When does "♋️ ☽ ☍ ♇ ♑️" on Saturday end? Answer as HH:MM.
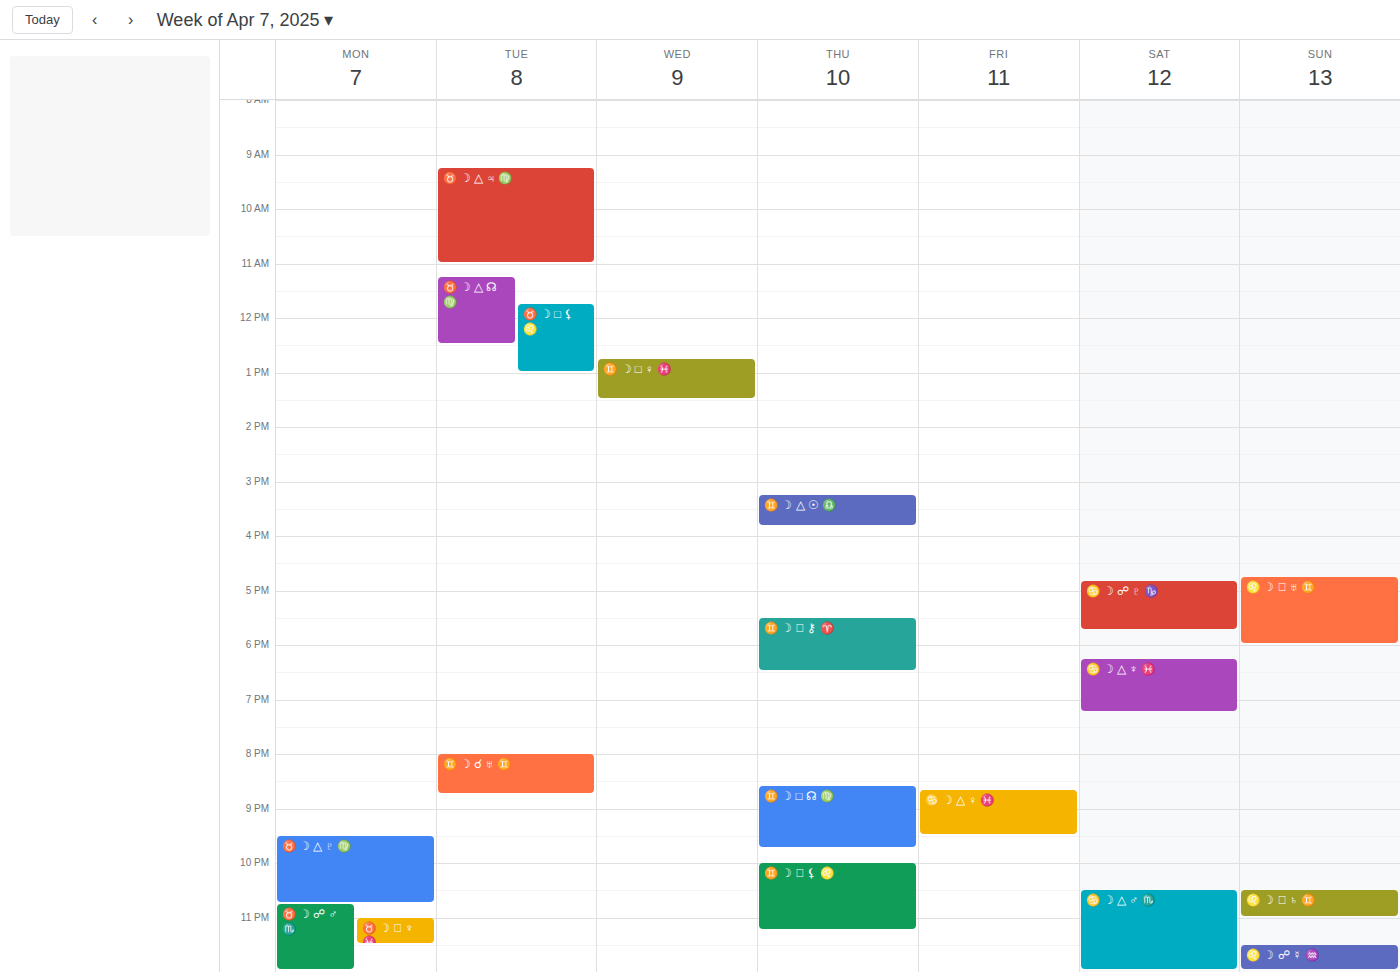
17:45